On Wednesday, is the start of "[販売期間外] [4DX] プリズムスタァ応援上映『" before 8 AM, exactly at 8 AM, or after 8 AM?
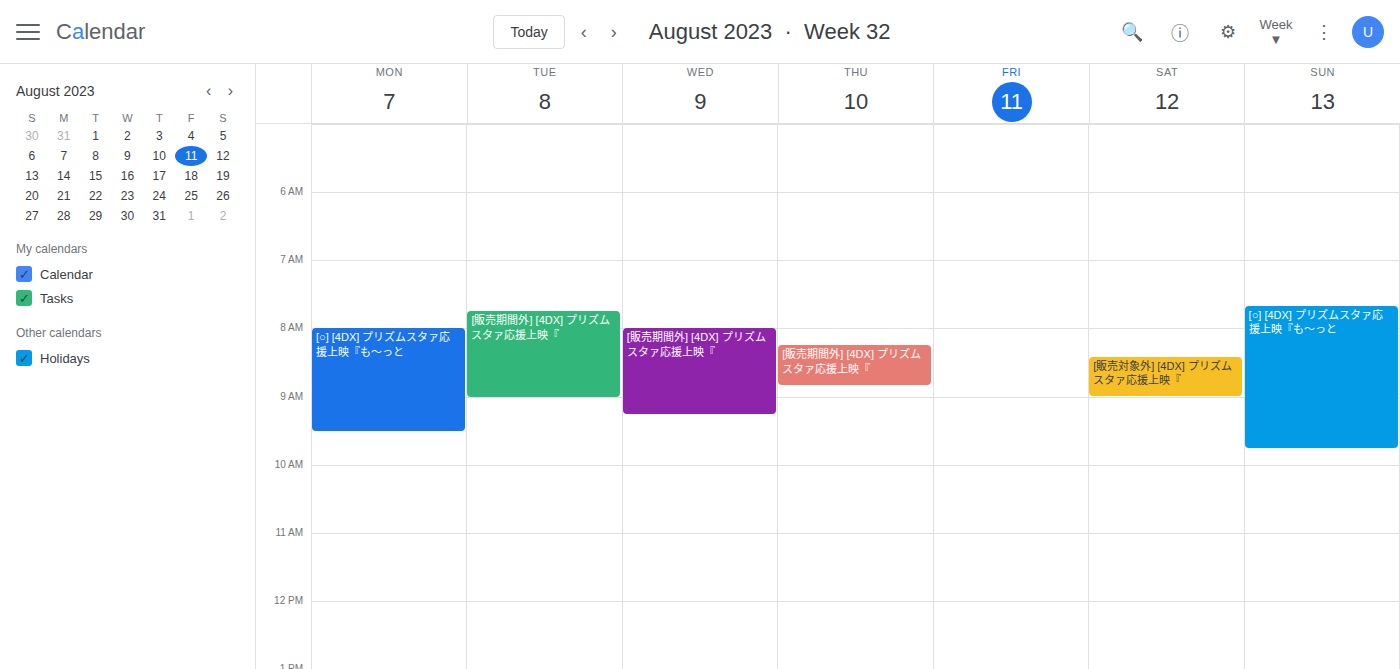
8:00 AM -- exactly at 8 AM, on the 8 AM line.